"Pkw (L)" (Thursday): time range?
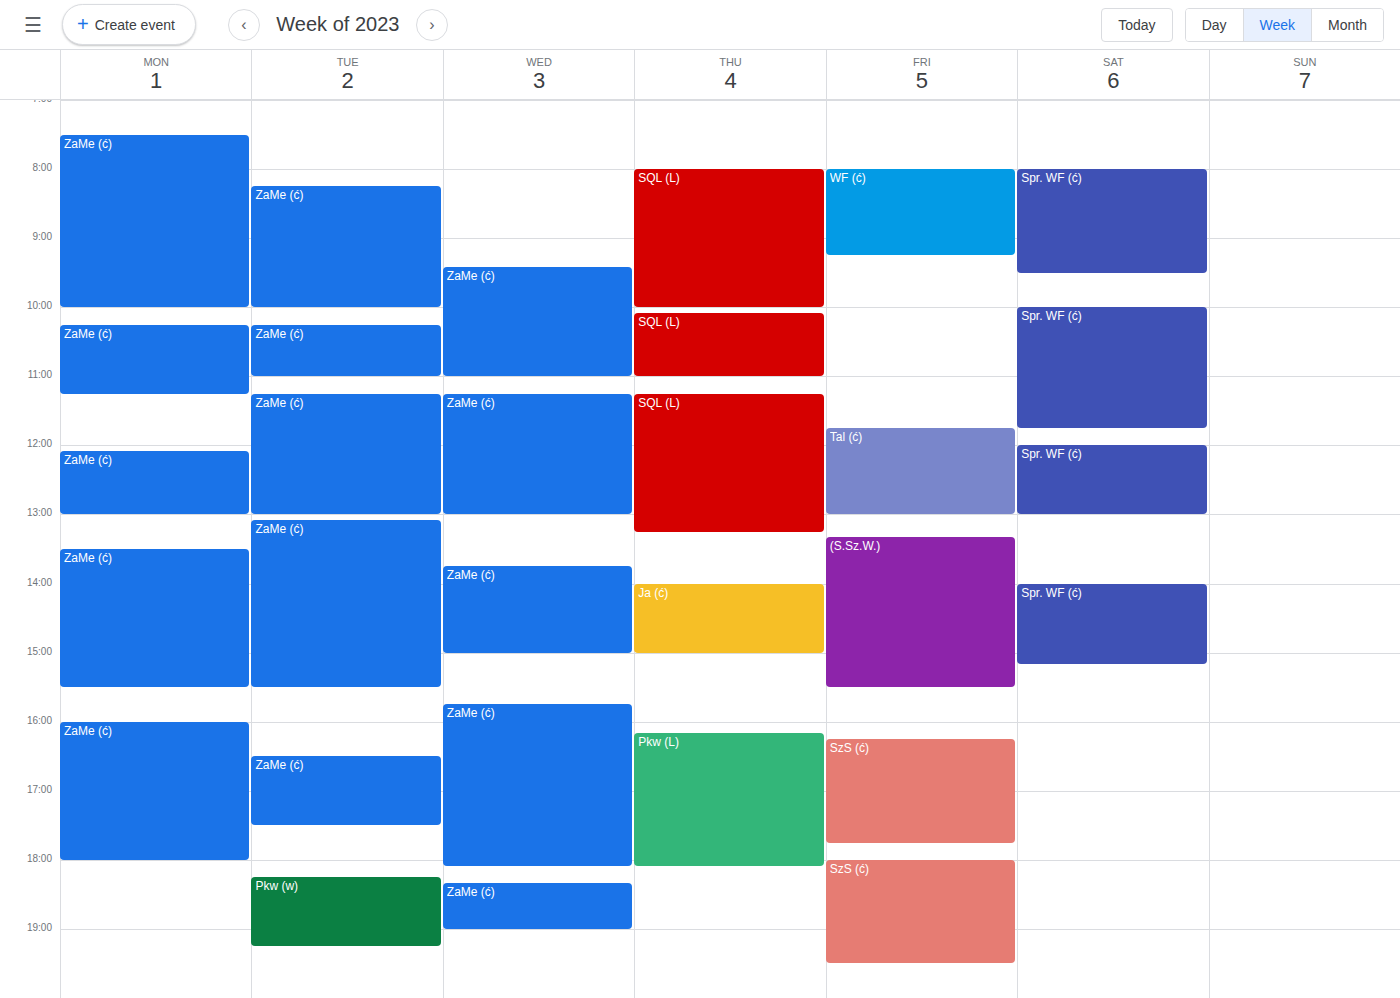
4:10 PM to 6:05 PM